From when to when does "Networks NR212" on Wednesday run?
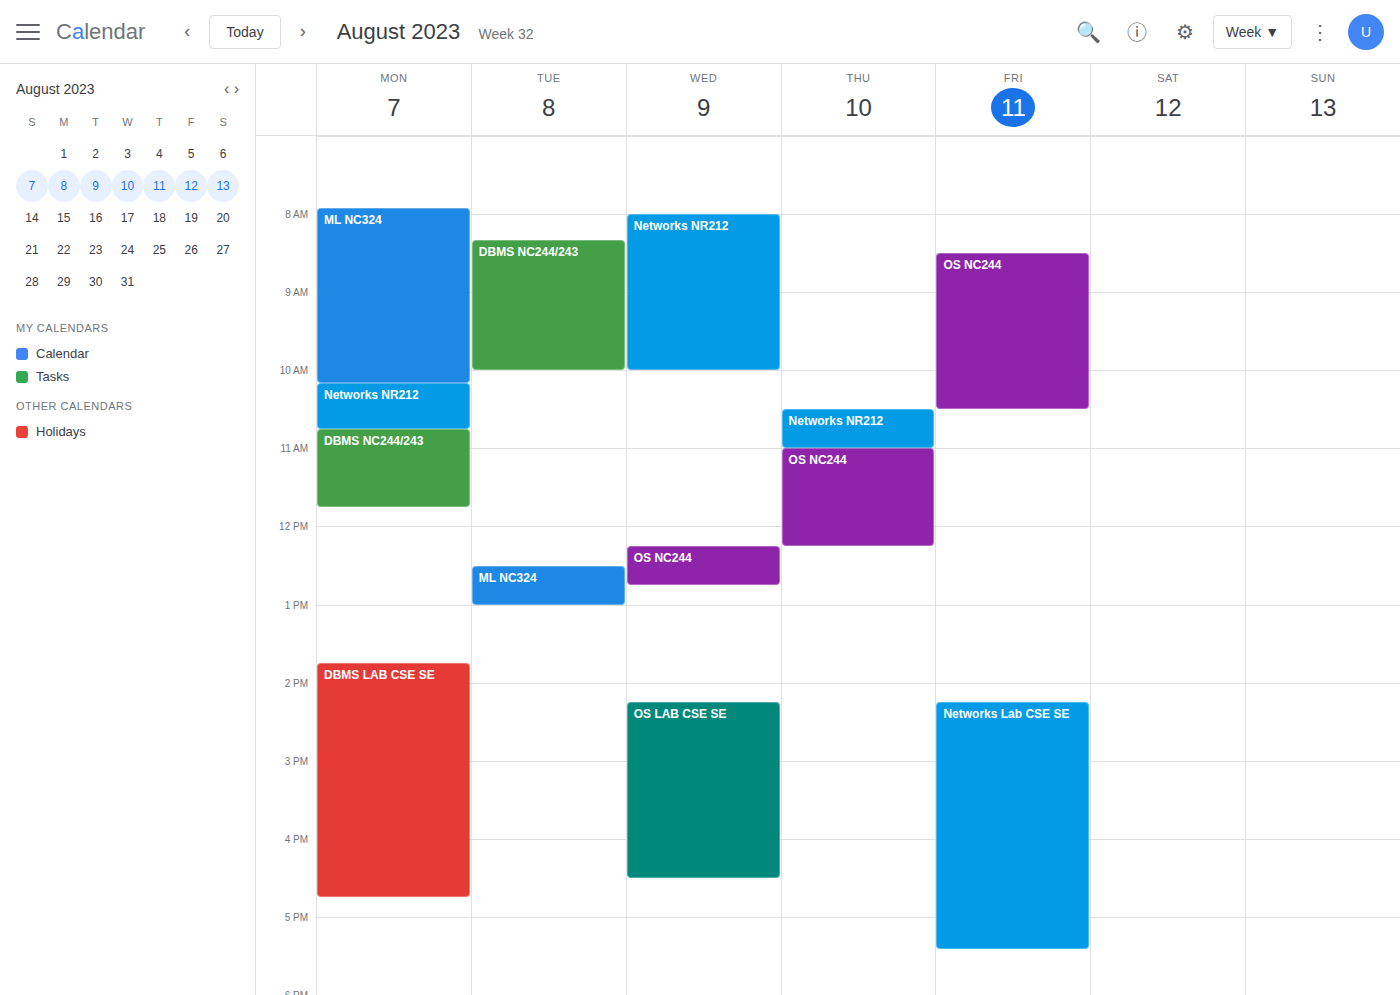
8:00 AM to 10:00 AM